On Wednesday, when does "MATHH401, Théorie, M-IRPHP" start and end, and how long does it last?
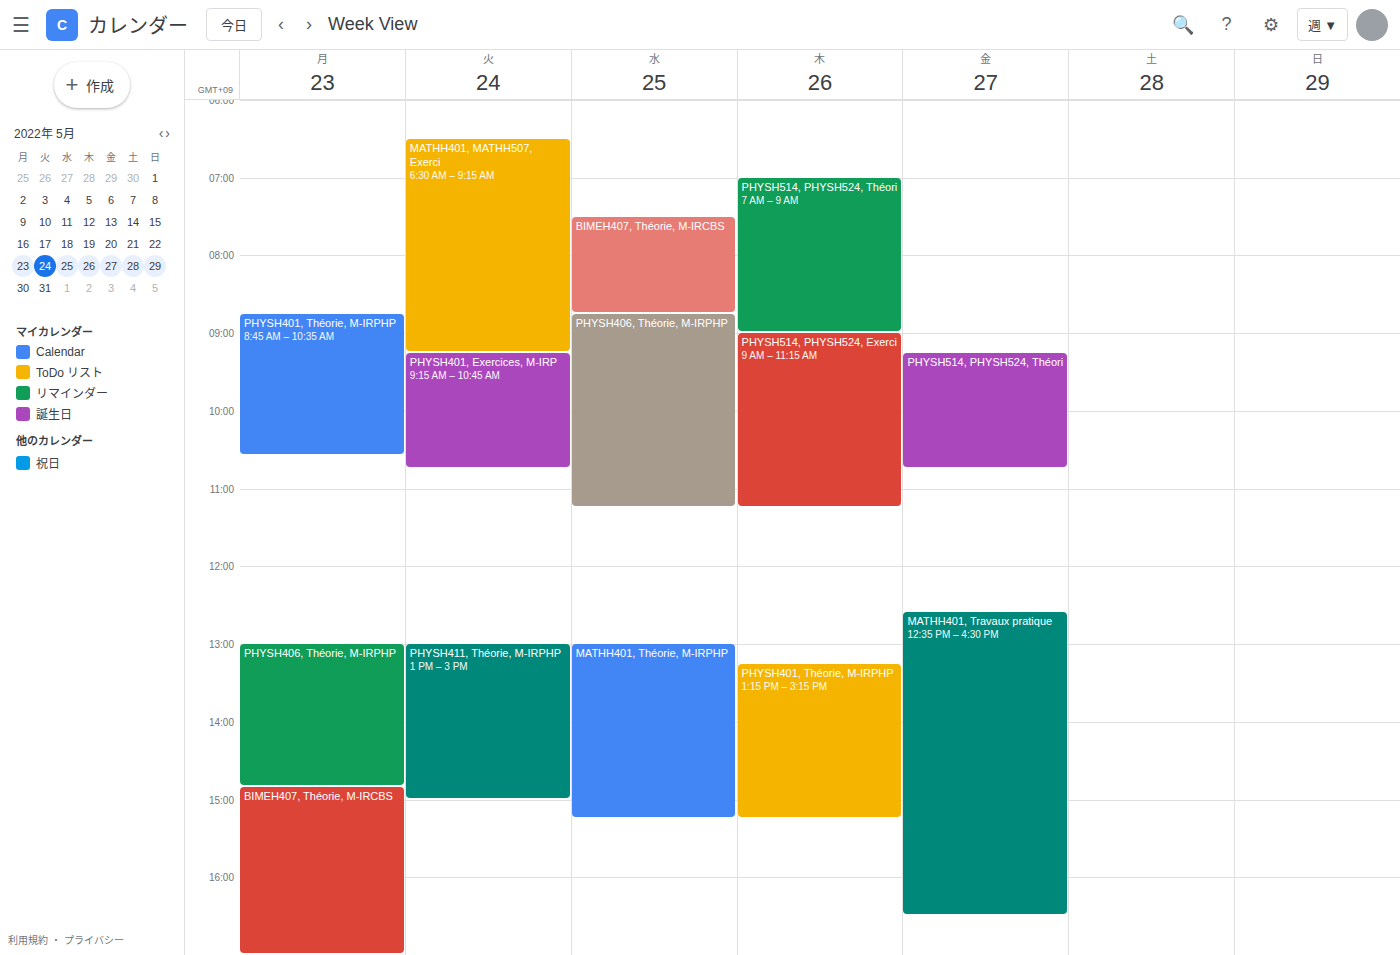
1:00 PM to 3:15 PM, 2 hours 15 minutes